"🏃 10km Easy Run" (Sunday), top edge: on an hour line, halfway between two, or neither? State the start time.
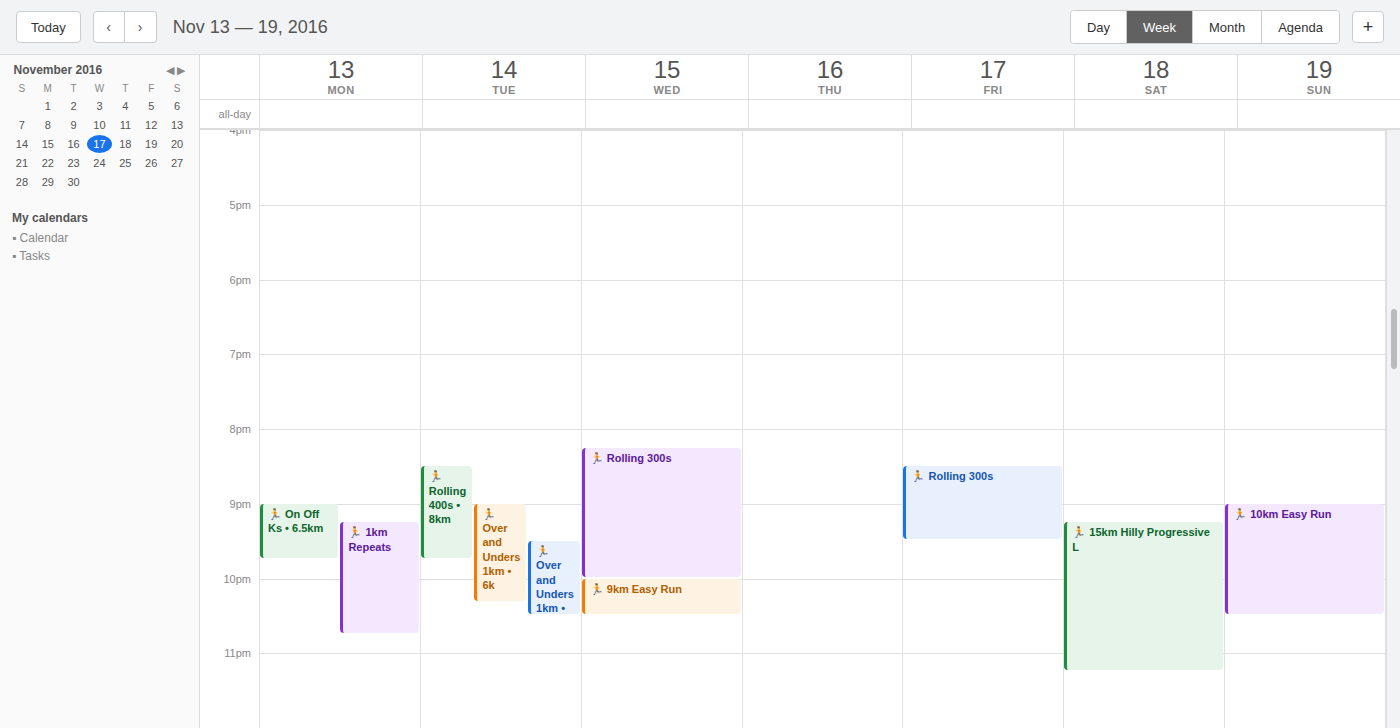
9:00 PM -- exactly on the 9 PM line.